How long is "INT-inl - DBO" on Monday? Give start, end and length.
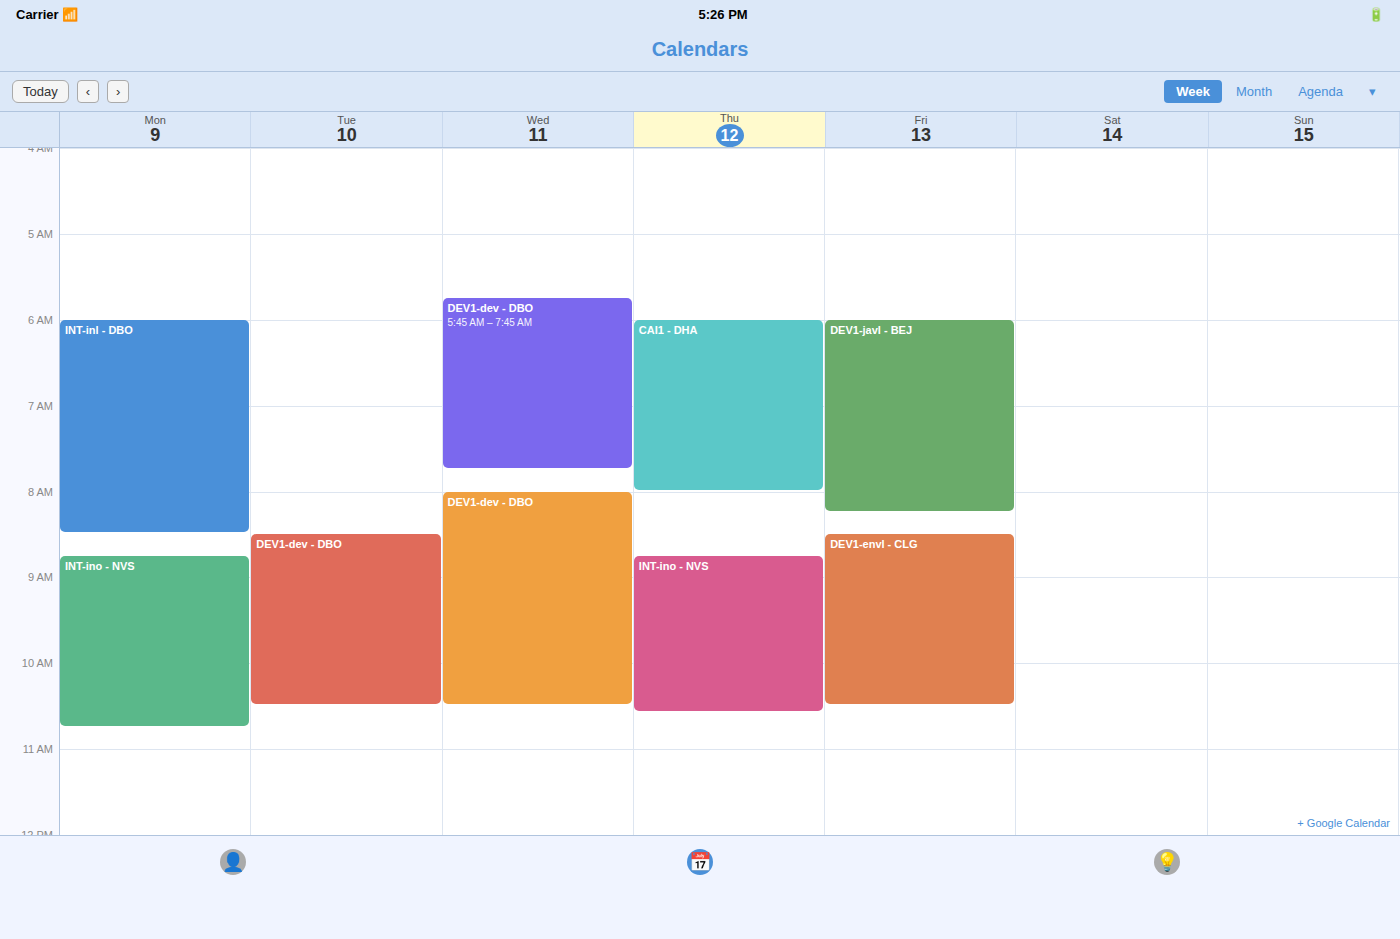
06:00 to 08:30, 2 hours 30 minutes